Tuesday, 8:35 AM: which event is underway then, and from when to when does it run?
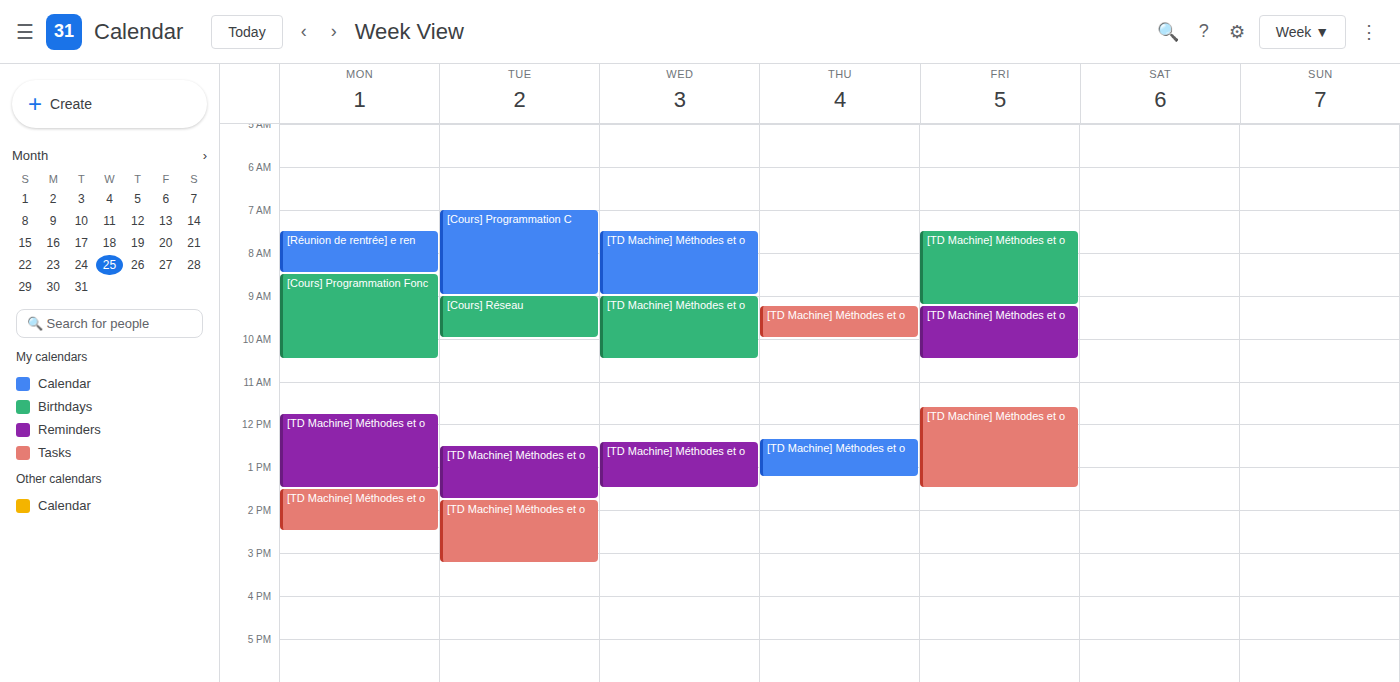
"[Cours] Programmation C", 7:00 AM to 9:00 AM